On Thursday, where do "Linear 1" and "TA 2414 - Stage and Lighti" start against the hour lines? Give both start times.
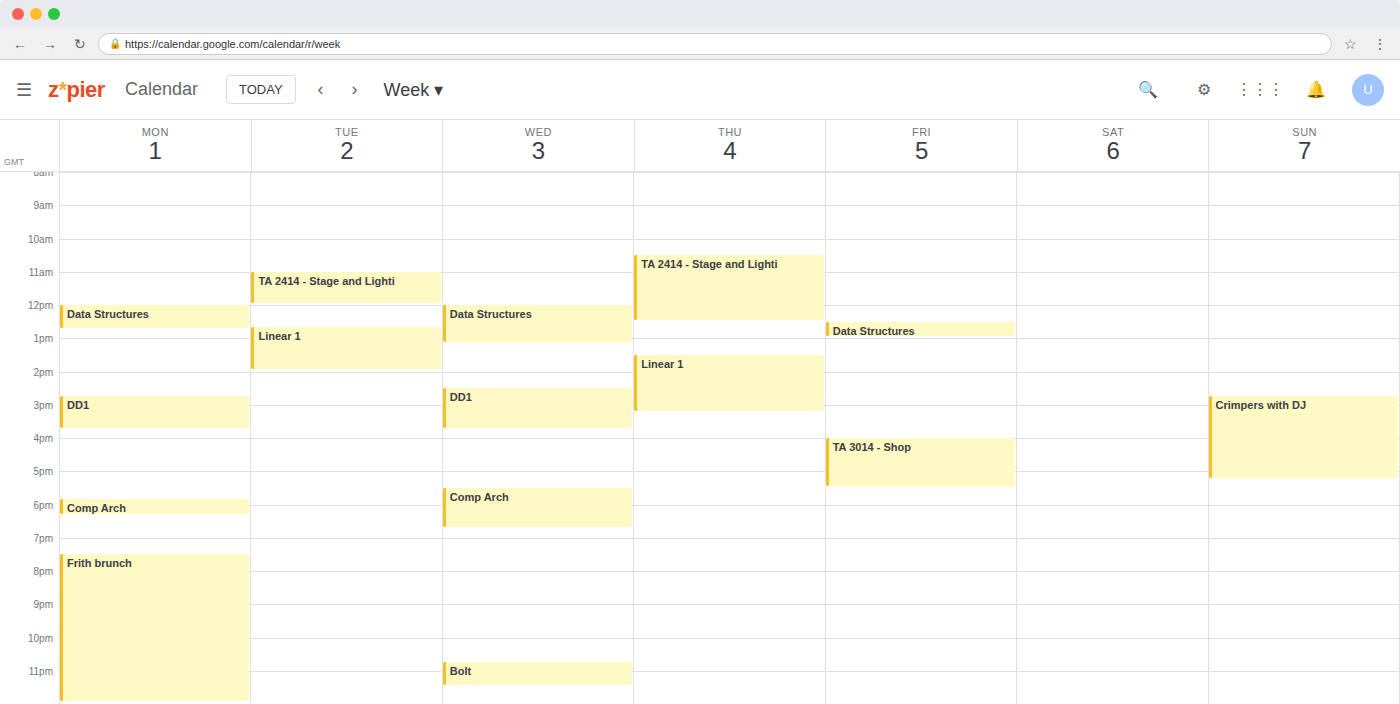
"Linear 1": 1:30 PM, halfway between the 1 PM and 2 PM lines. "TA 2414 - Stage and Lighti": 10:30 AM, halfway between the 10 AM and 11 AM lines.